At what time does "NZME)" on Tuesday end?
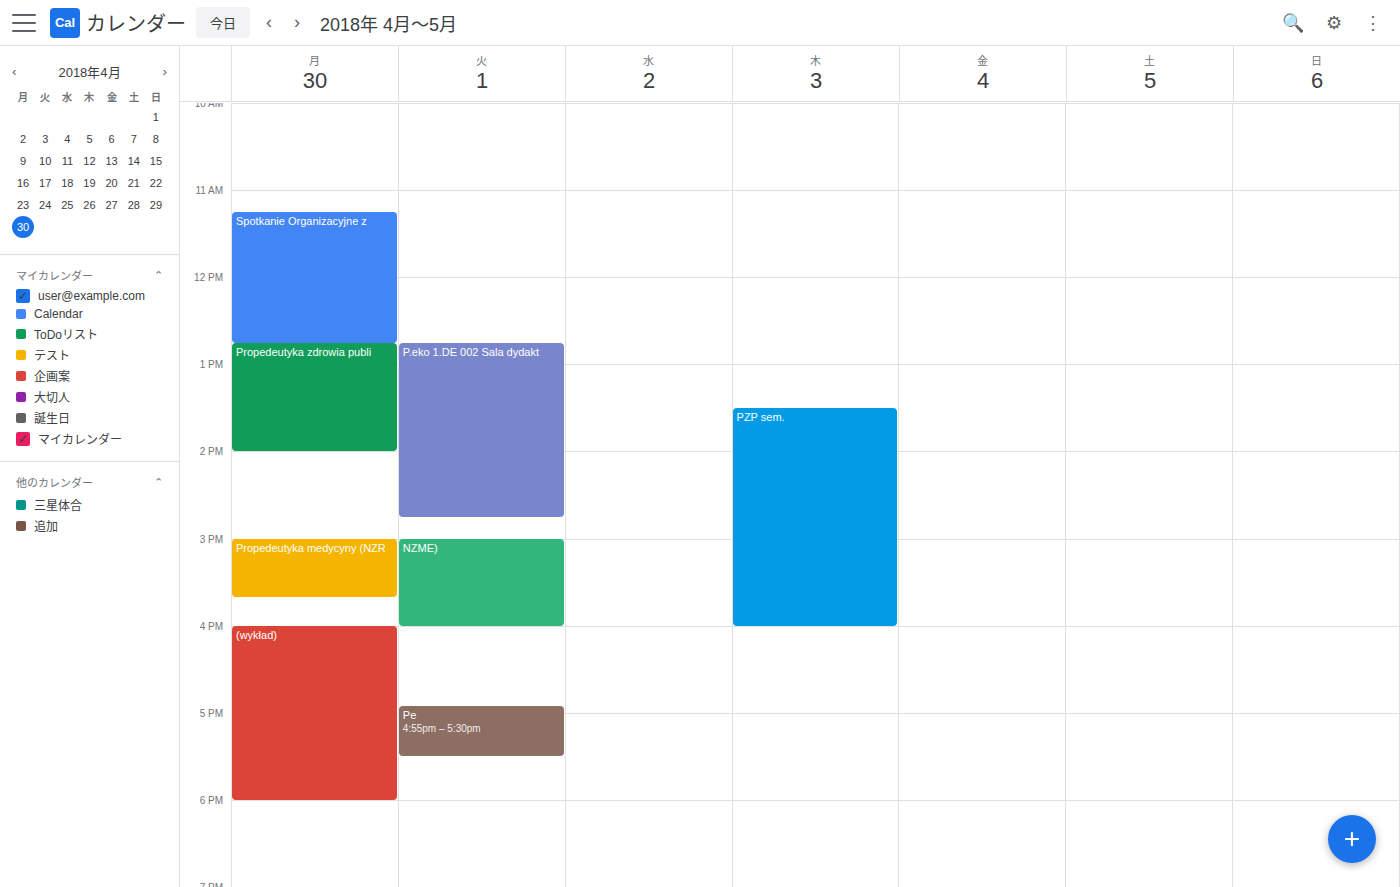
4:00 PM